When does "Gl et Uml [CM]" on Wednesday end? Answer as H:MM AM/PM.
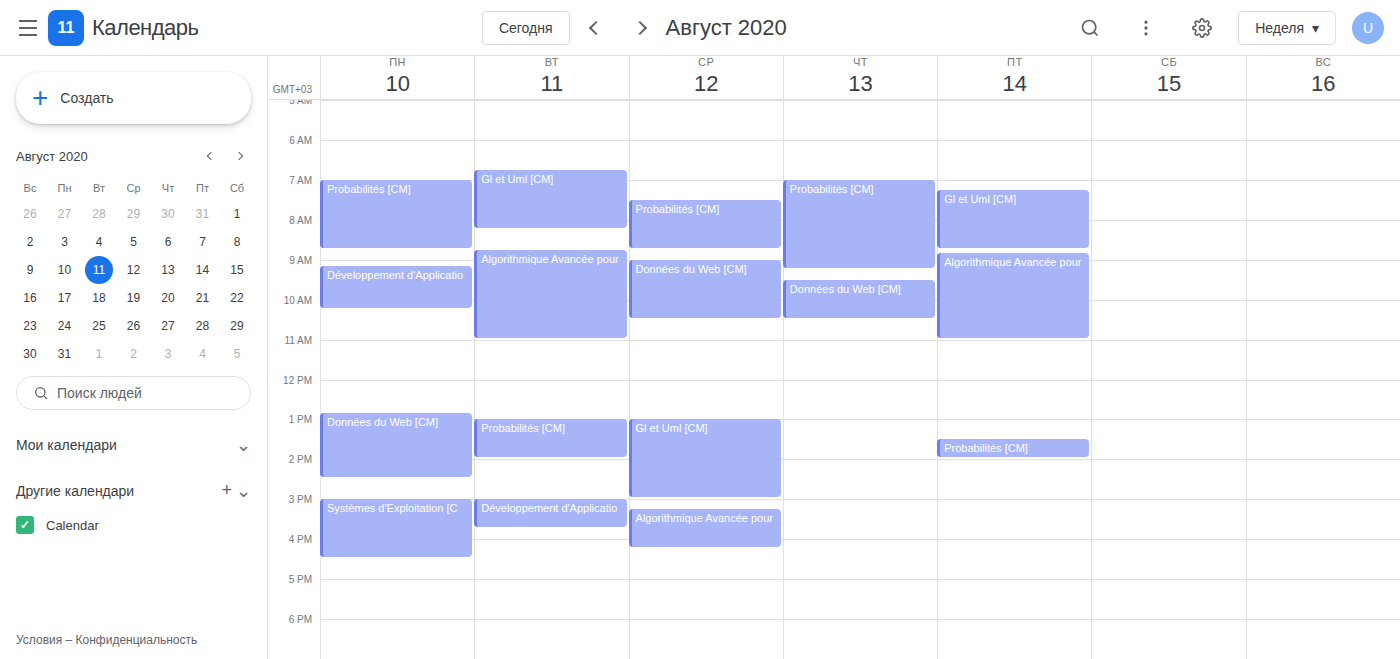
3:00 PM